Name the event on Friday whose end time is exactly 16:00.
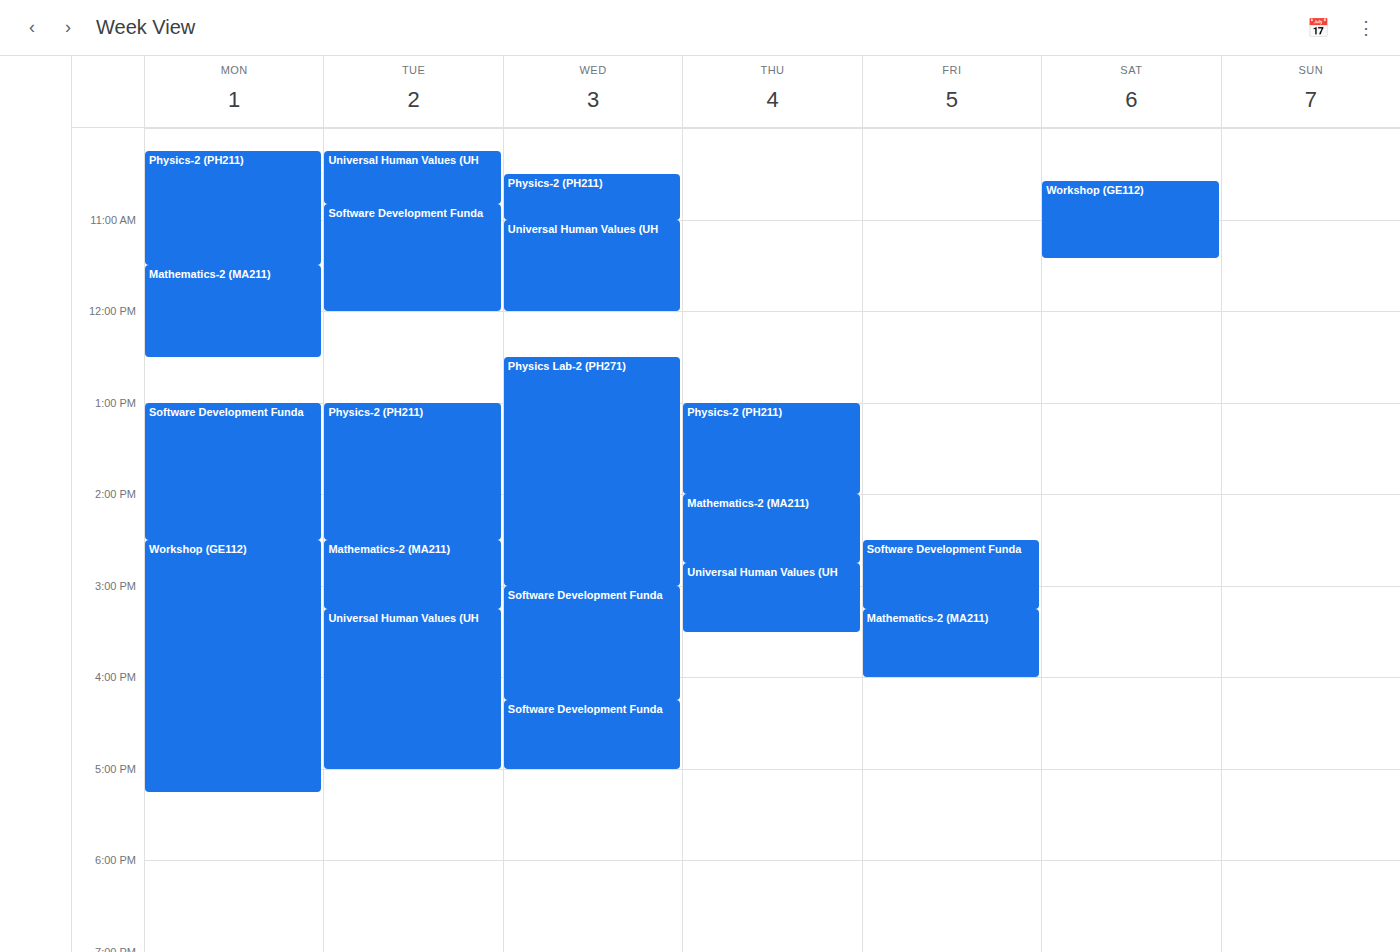
"Mathematics-2 (MA211)"